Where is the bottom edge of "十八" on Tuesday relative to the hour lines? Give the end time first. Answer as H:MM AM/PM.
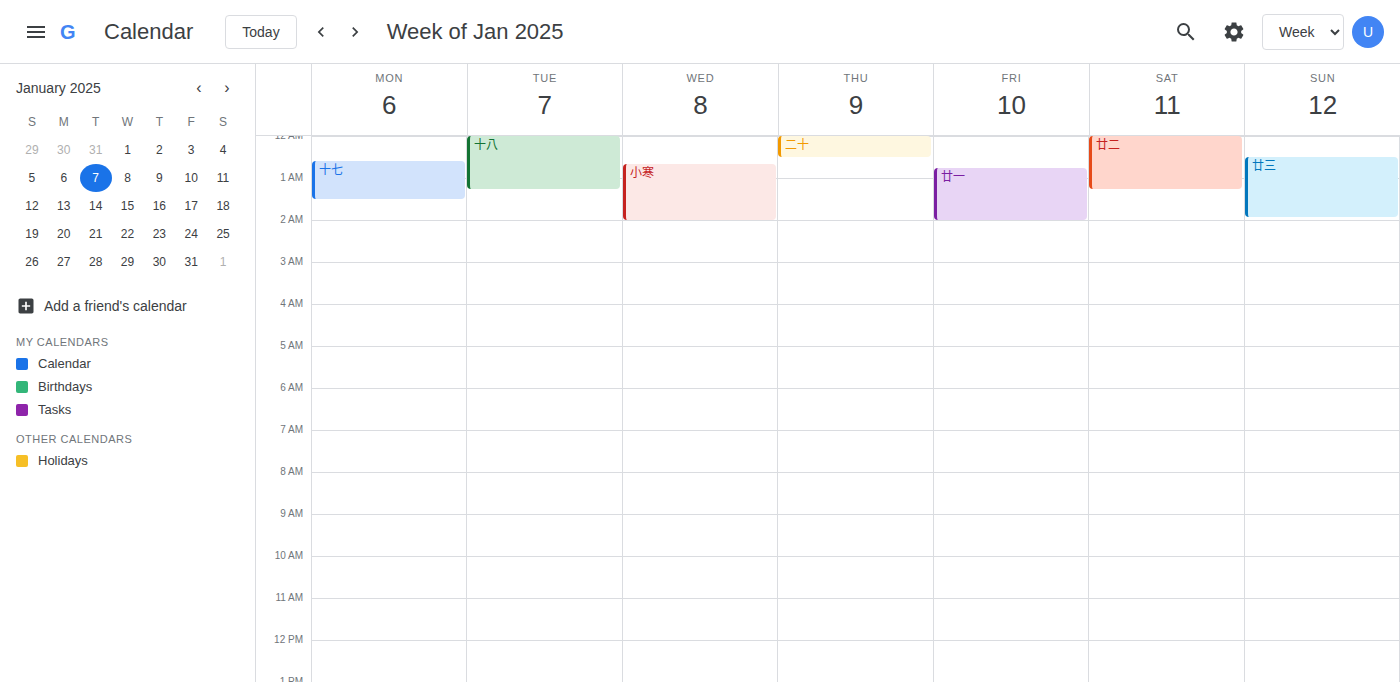
1:15 AM -- neither: a quarter of the way from the 1 AM line to the 2 AM line.